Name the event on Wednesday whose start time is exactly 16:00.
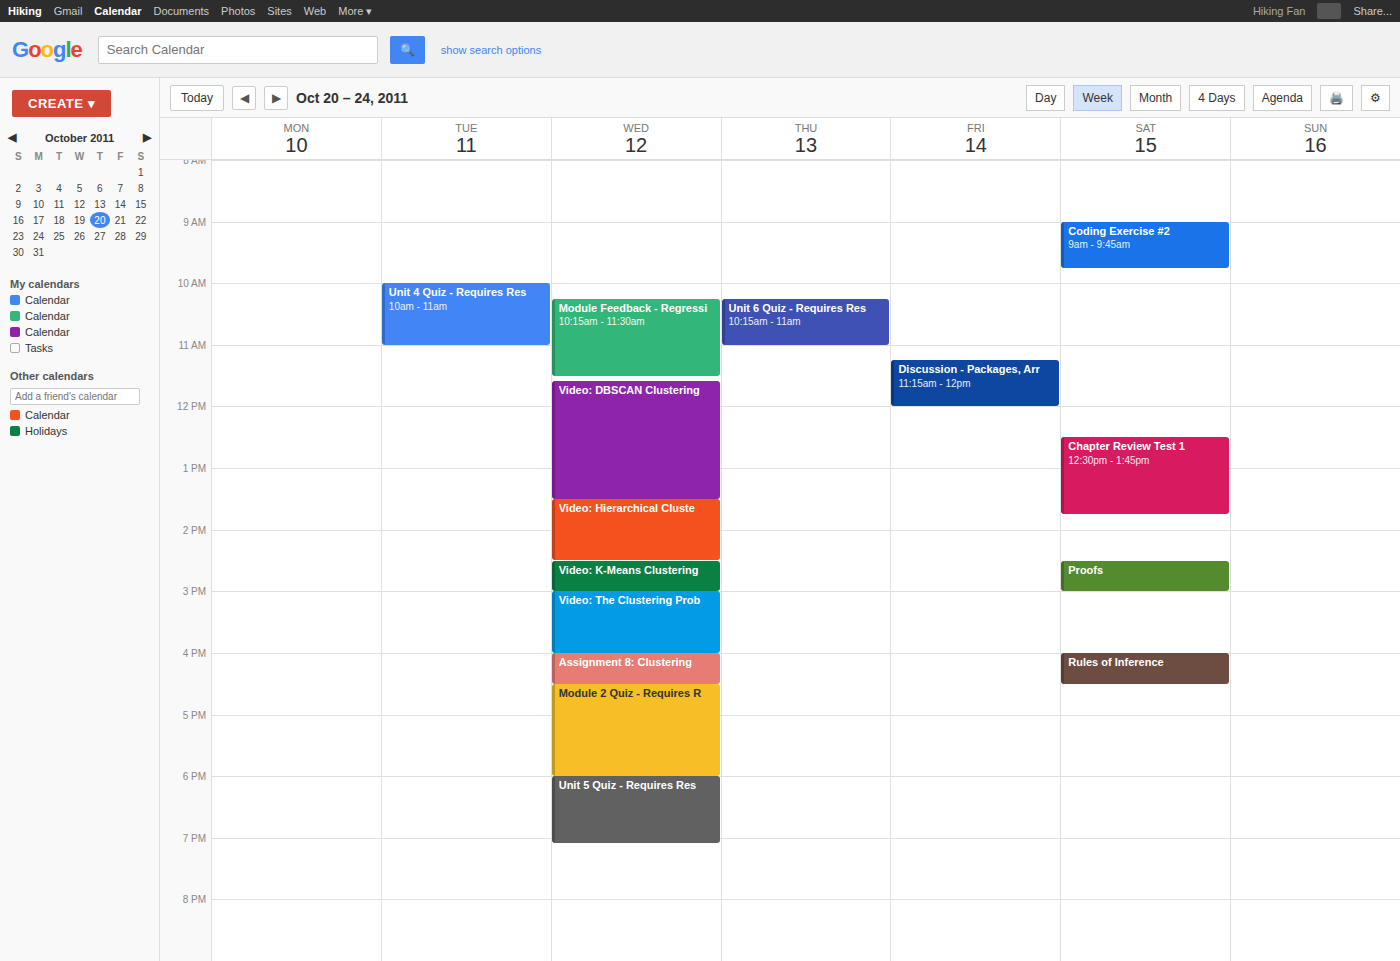
"Assignment 8: Clustering"